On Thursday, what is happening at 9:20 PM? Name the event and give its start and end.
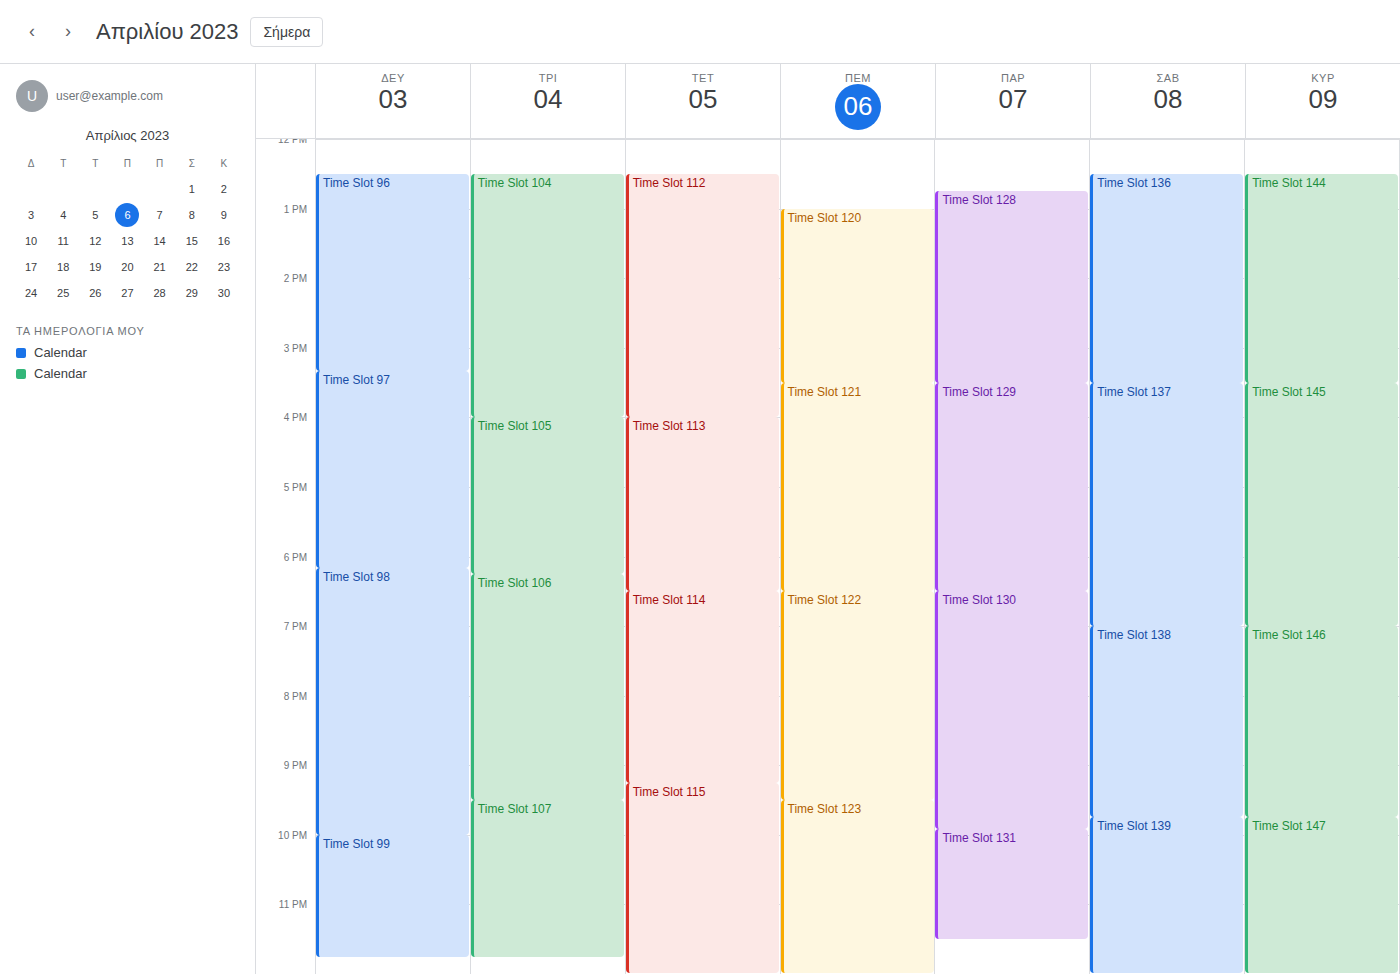
"Time Slot 122", 6:30 PM to 9:30 PM